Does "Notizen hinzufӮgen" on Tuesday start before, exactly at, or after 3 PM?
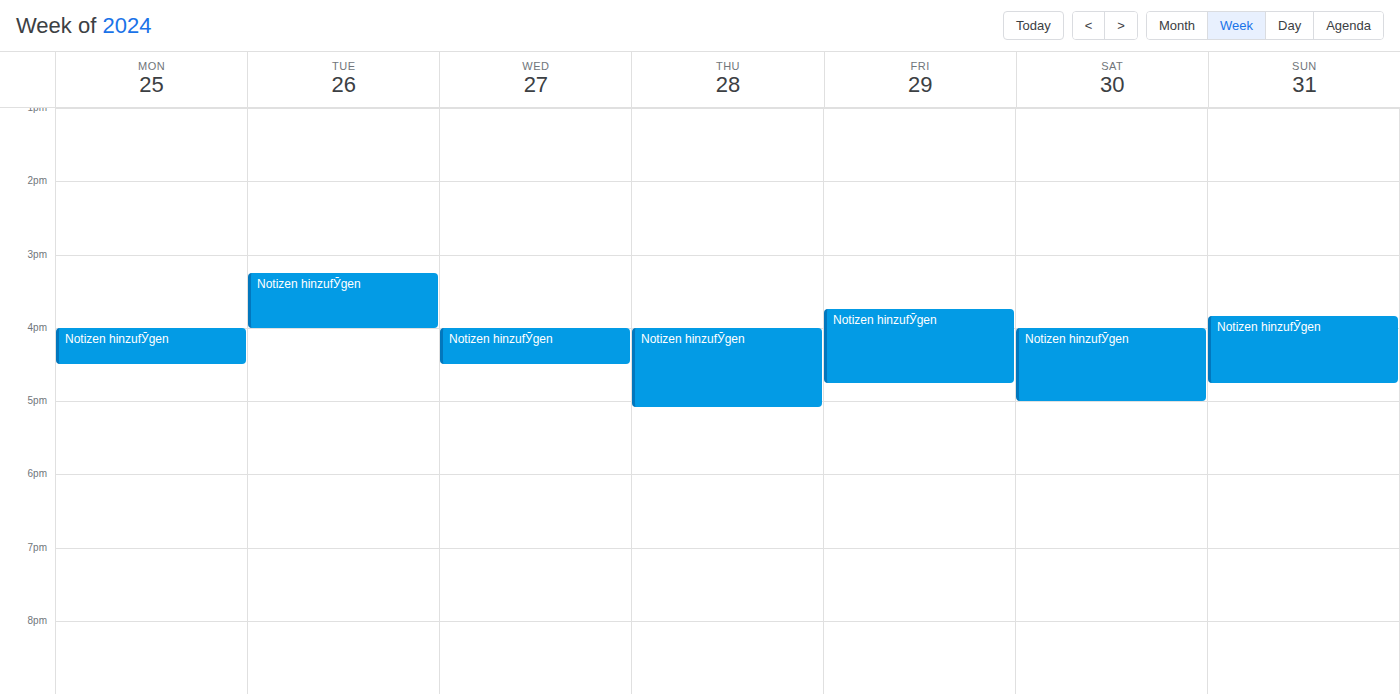
3:15 PM -- after 3 PM, 15 minutes below the 3 PM line.